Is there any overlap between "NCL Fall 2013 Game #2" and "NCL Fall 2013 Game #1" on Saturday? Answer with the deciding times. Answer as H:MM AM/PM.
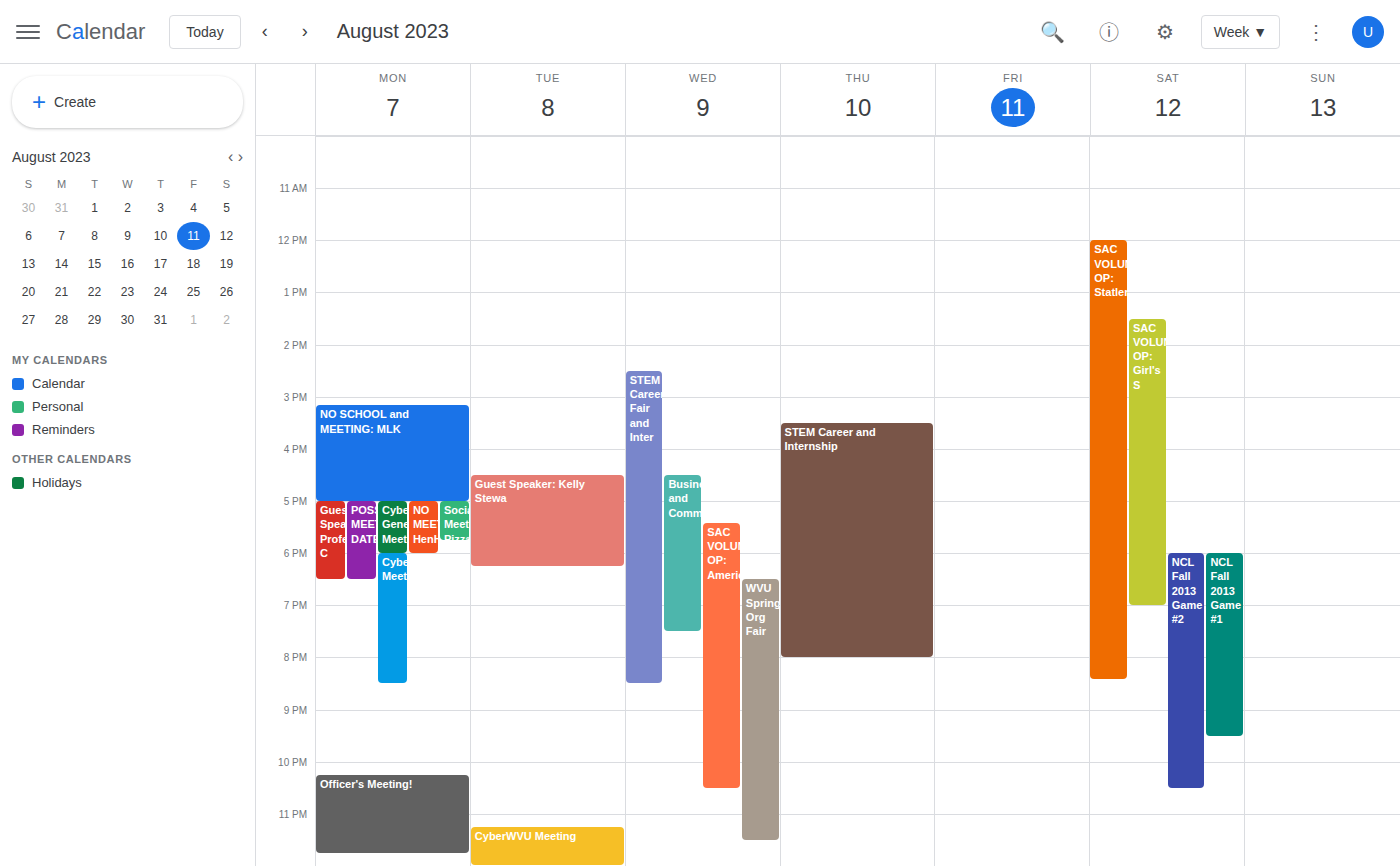
"NCL Fall 2013 Game #1" runs 6:00 PM to 9:30 PM, inside "NCL Fall 2013 Game #2" -- they overlap.